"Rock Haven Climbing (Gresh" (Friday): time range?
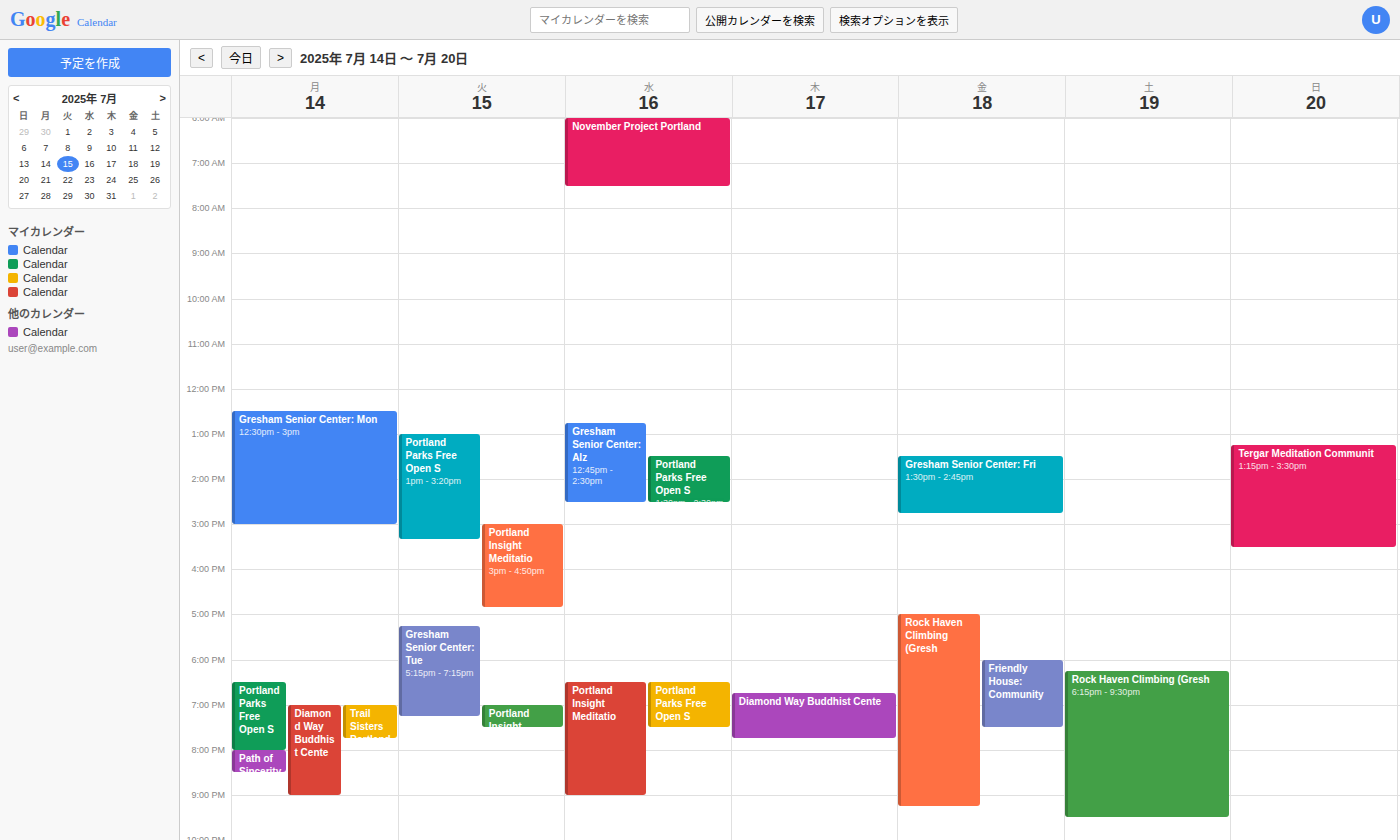
5:00 PM to 9:15 PM